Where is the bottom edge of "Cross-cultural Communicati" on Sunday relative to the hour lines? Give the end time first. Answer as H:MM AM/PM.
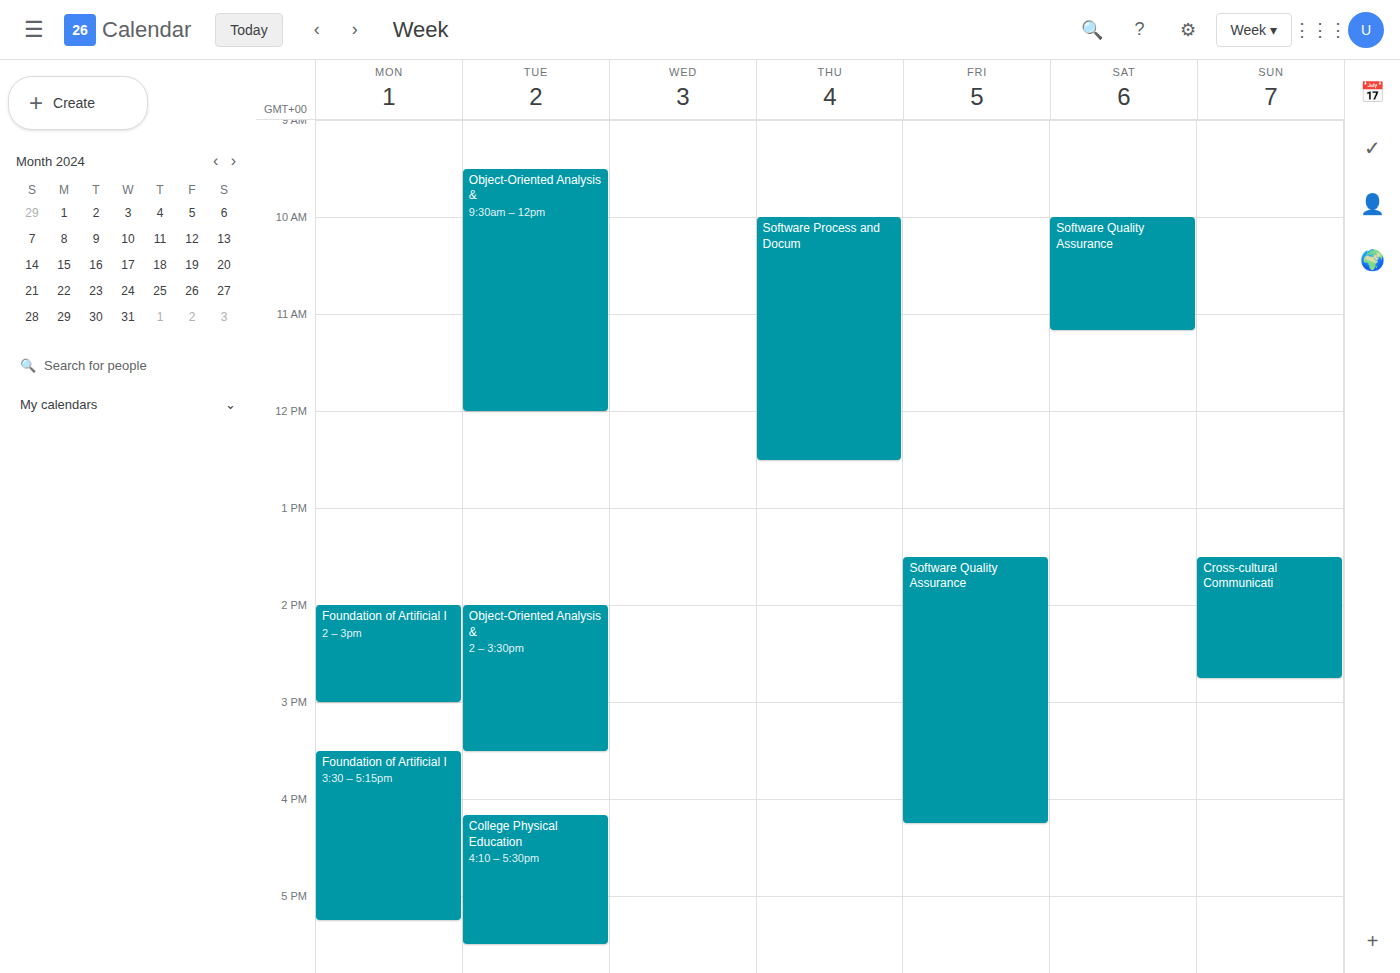
2:45 PM -- neither: three quarters of the way from the 2 PM line to the 3 PM line.